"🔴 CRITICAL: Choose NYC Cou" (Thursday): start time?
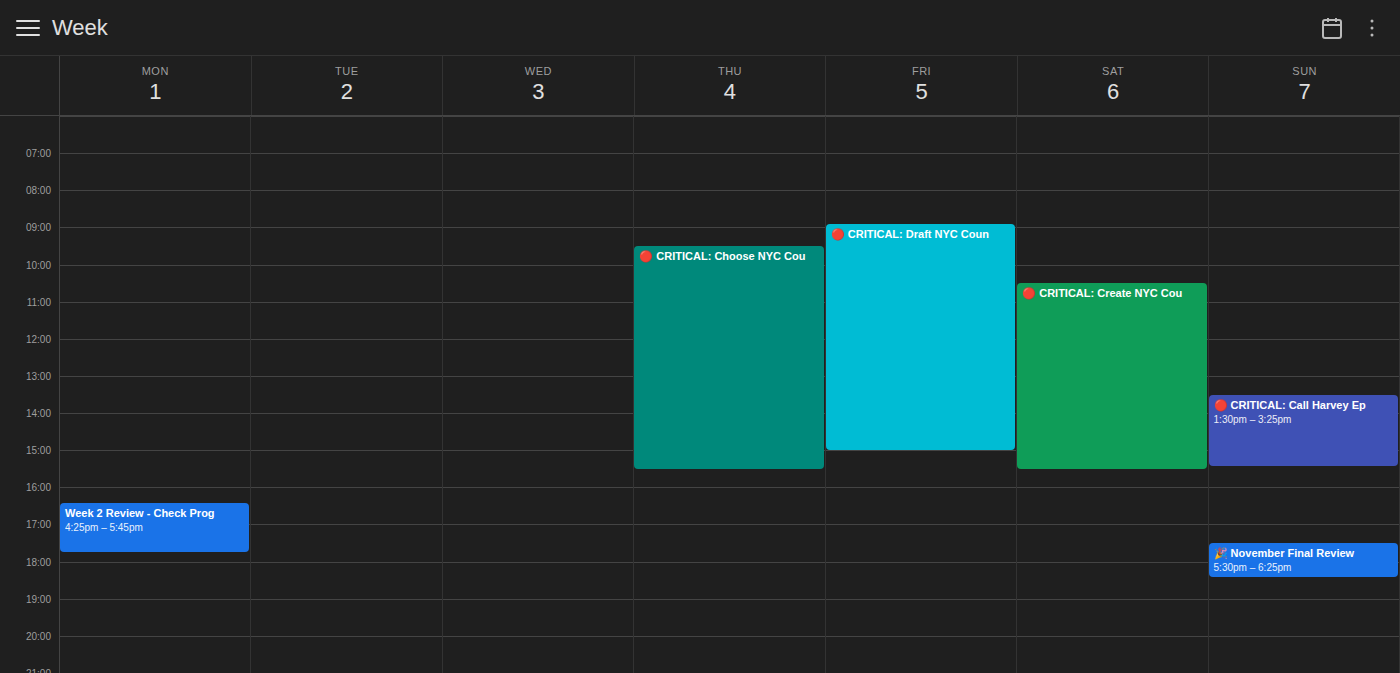
9:30 AM